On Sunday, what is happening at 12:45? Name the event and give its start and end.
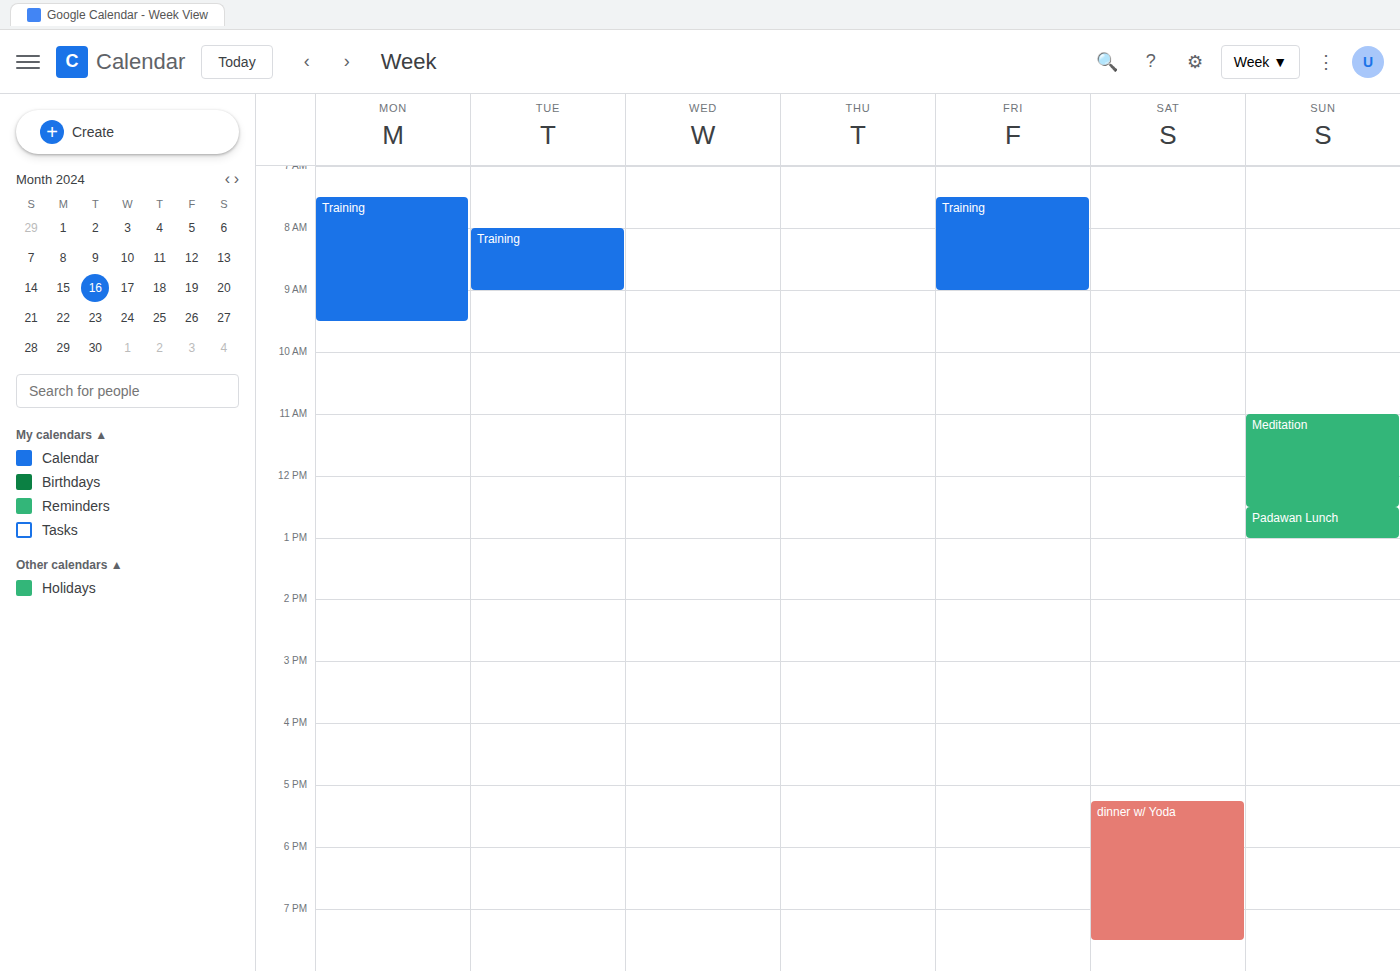
"Padawan Lunch", 12:30 to 13:00